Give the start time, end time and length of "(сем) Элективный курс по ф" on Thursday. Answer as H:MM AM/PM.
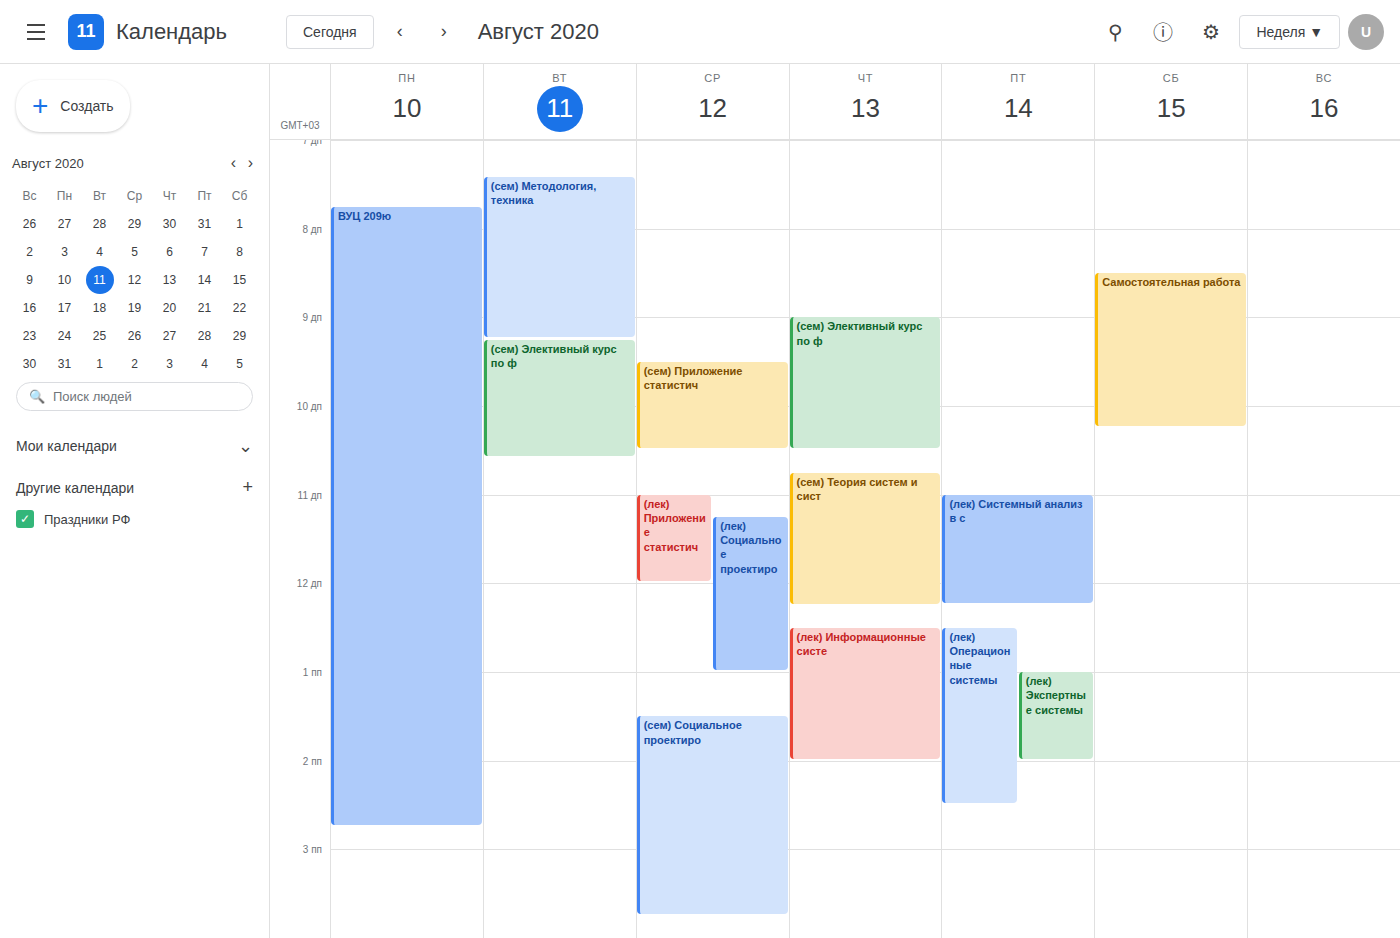
9:00 AM to 10:30 AM, 1 hour 30 minutes